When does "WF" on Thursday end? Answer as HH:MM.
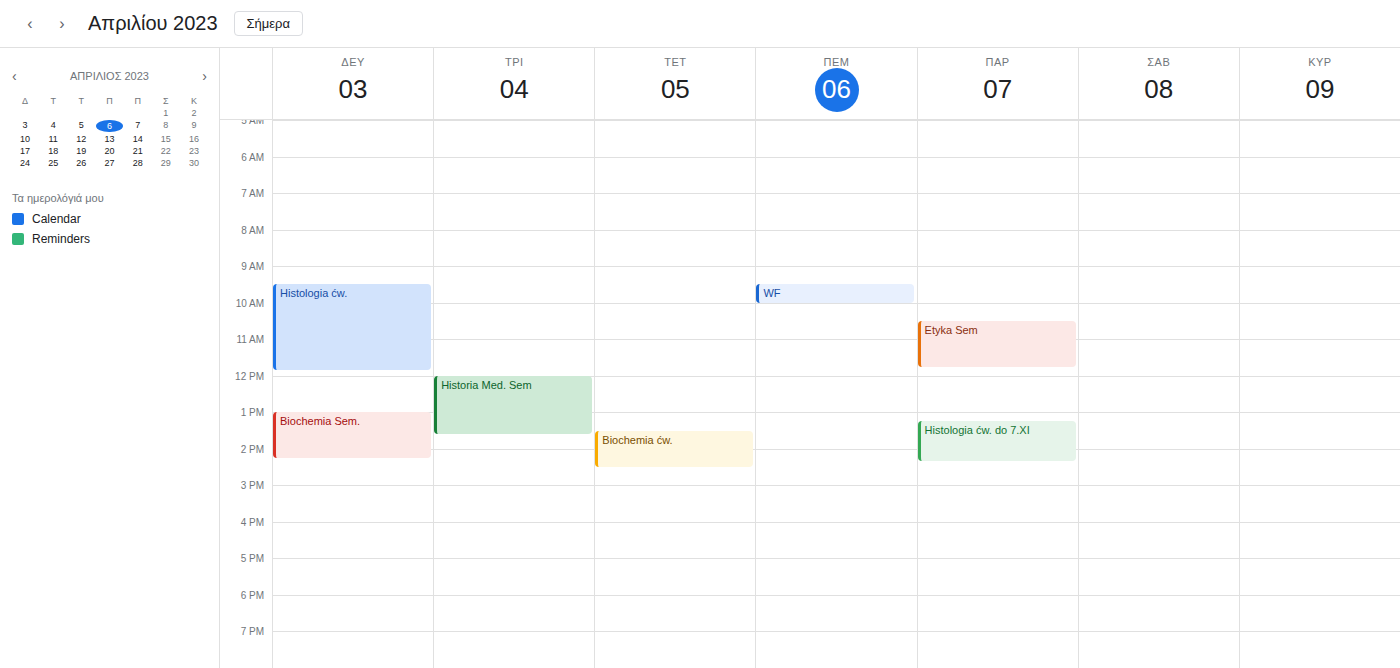
10:00